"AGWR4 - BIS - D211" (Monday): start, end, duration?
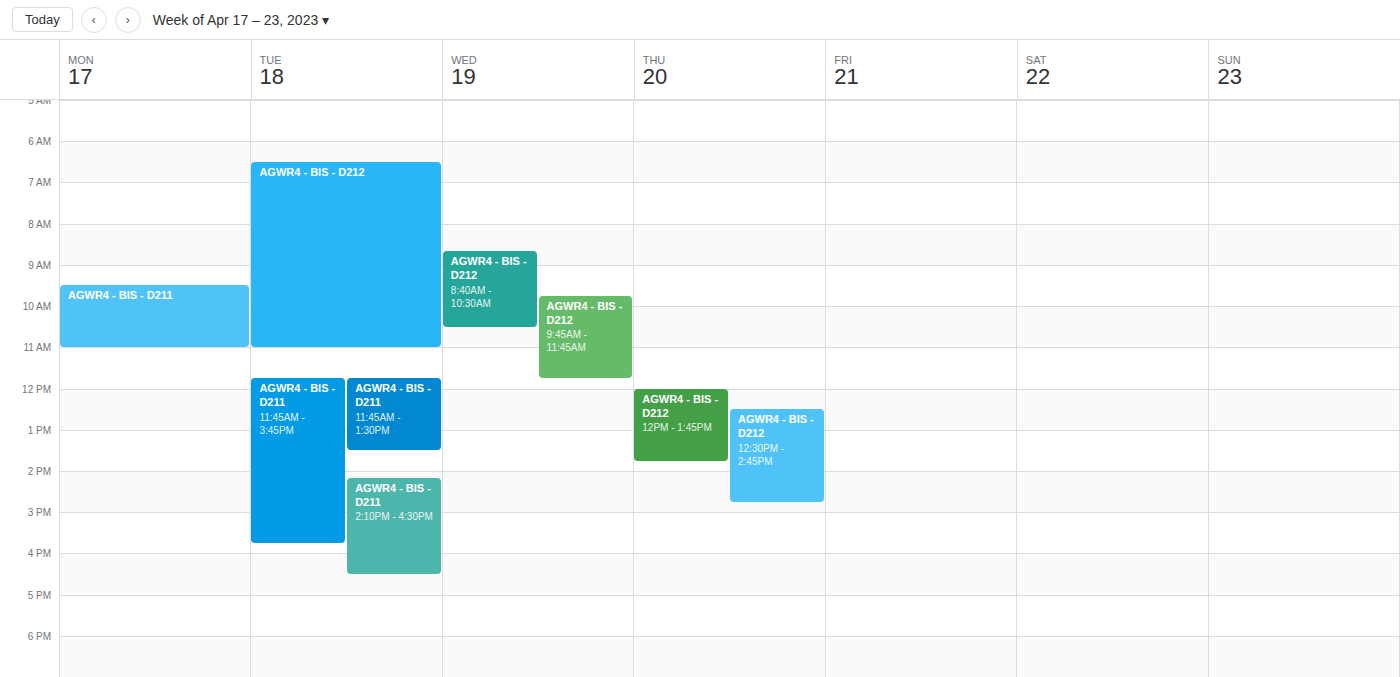
9:30 AM to 11:00 AM, 1 hour 30 minutes